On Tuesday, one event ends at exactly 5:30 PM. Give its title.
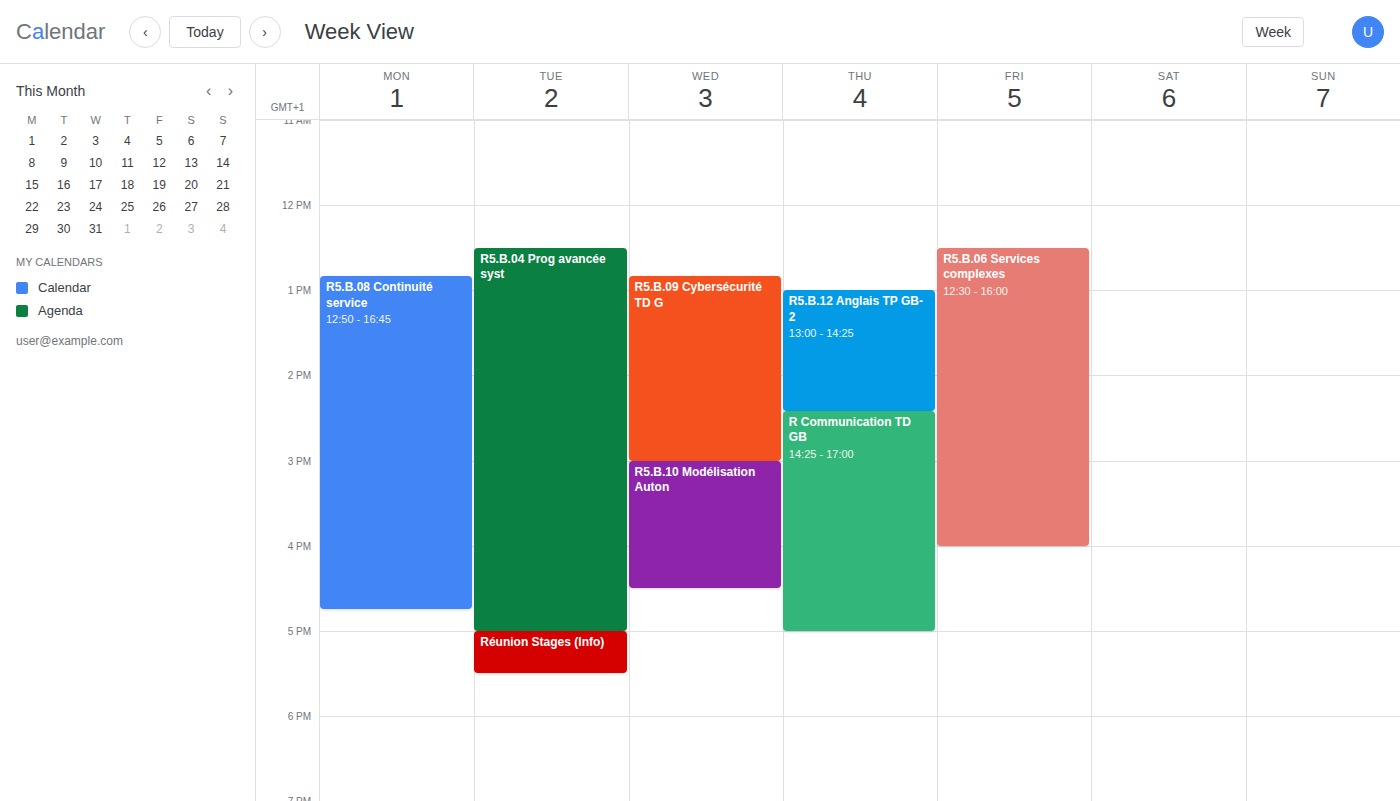
"Réunion Stages (Info)"